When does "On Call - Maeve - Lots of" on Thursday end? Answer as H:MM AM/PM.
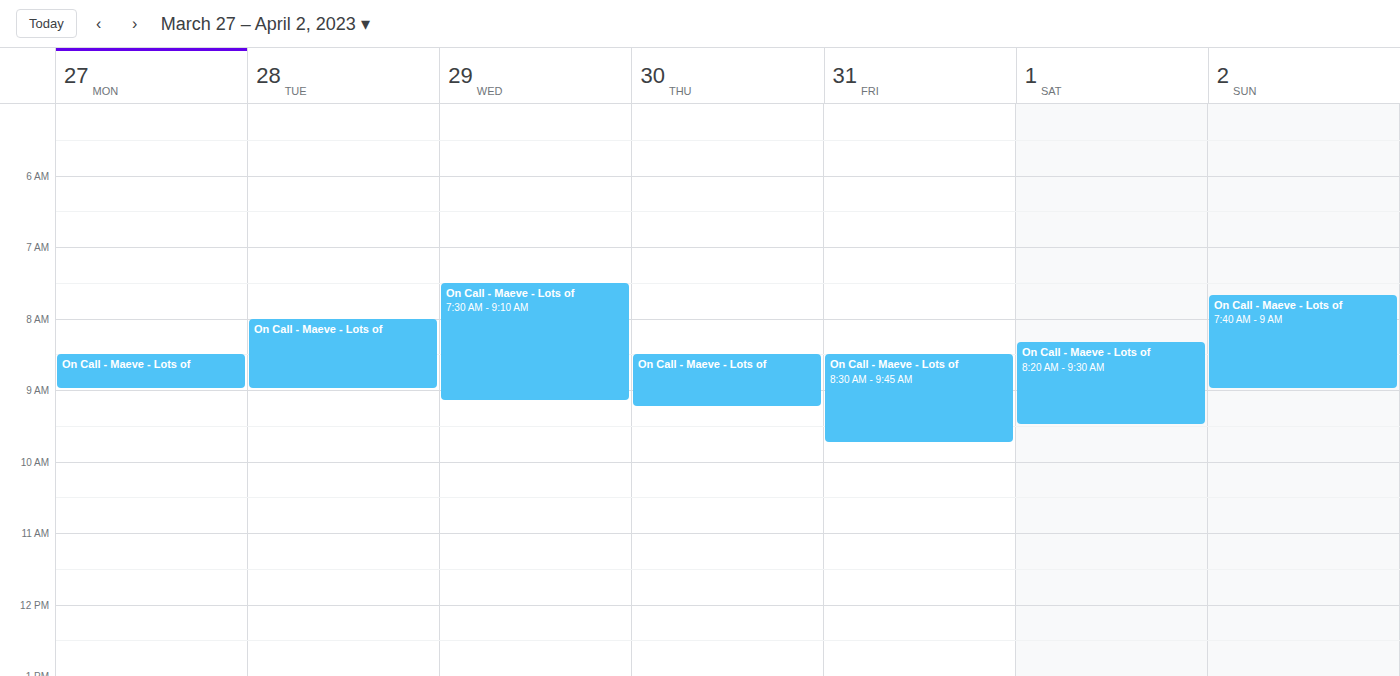
9:15 AM